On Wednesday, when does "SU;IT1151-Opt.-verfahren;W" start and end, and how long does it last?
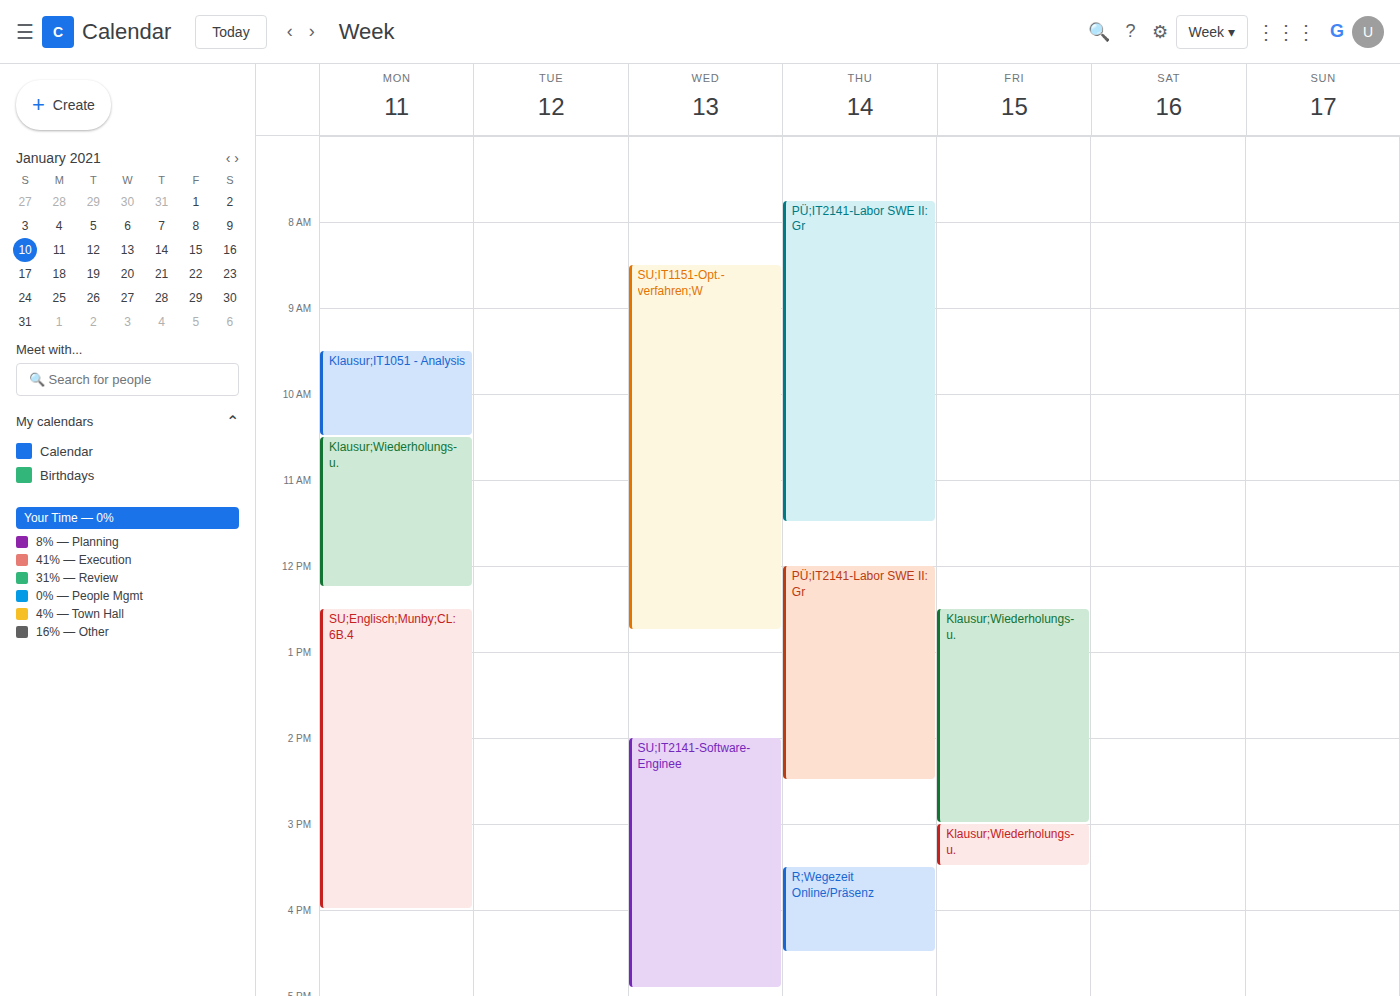
8:30 AM to 12:45 PM, 4 hours 15 minutes